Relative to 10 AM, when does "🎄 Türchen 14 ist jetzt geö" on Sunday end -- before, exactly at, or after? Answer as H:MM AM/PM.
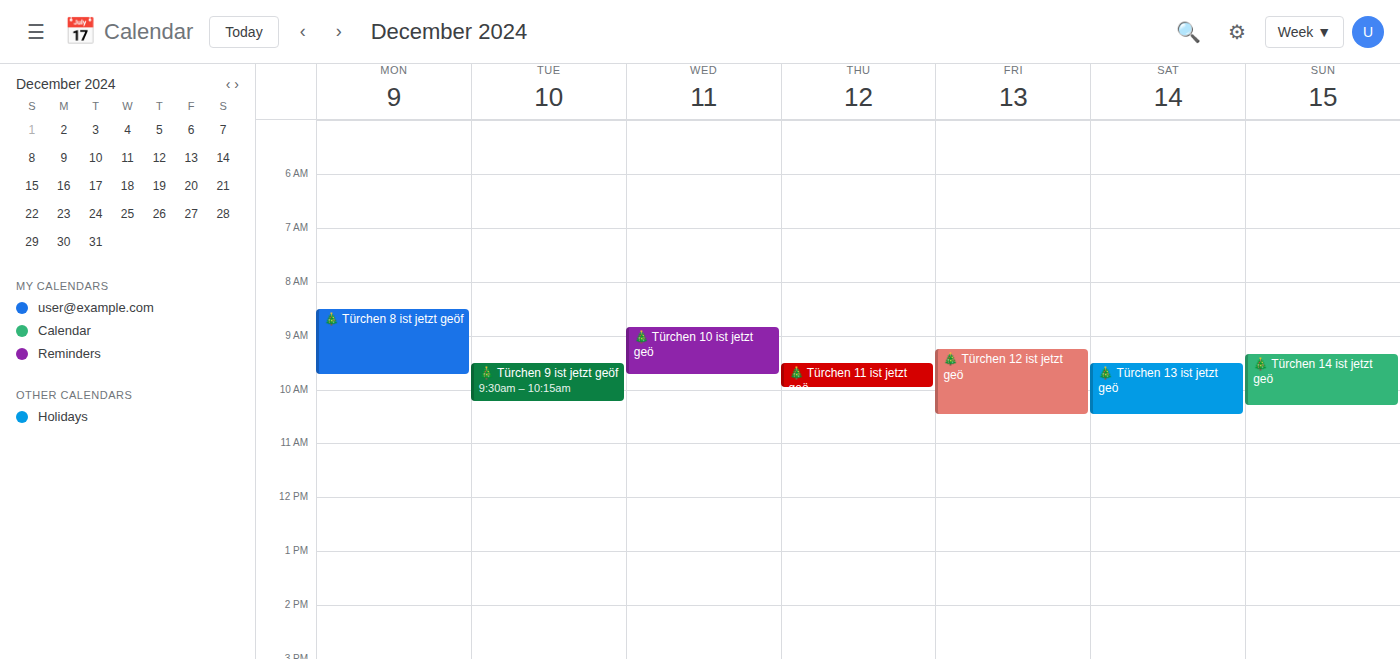
10:20 AM -- after 10 AM, 20 minutes below the 10 AM line.